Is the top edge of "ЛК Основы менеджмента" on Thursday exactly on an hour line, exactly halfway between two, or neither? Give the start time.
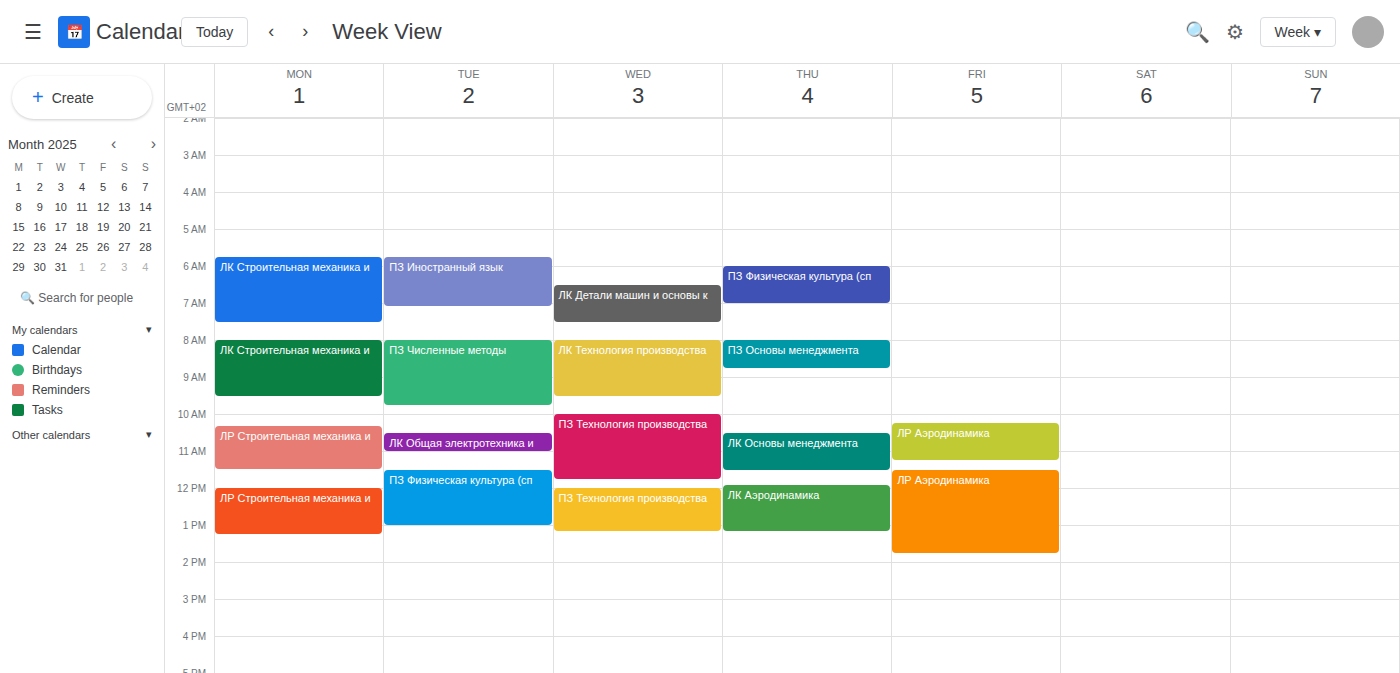
10:30 AM -- halfway between the 10 AM and 11 AM lines.